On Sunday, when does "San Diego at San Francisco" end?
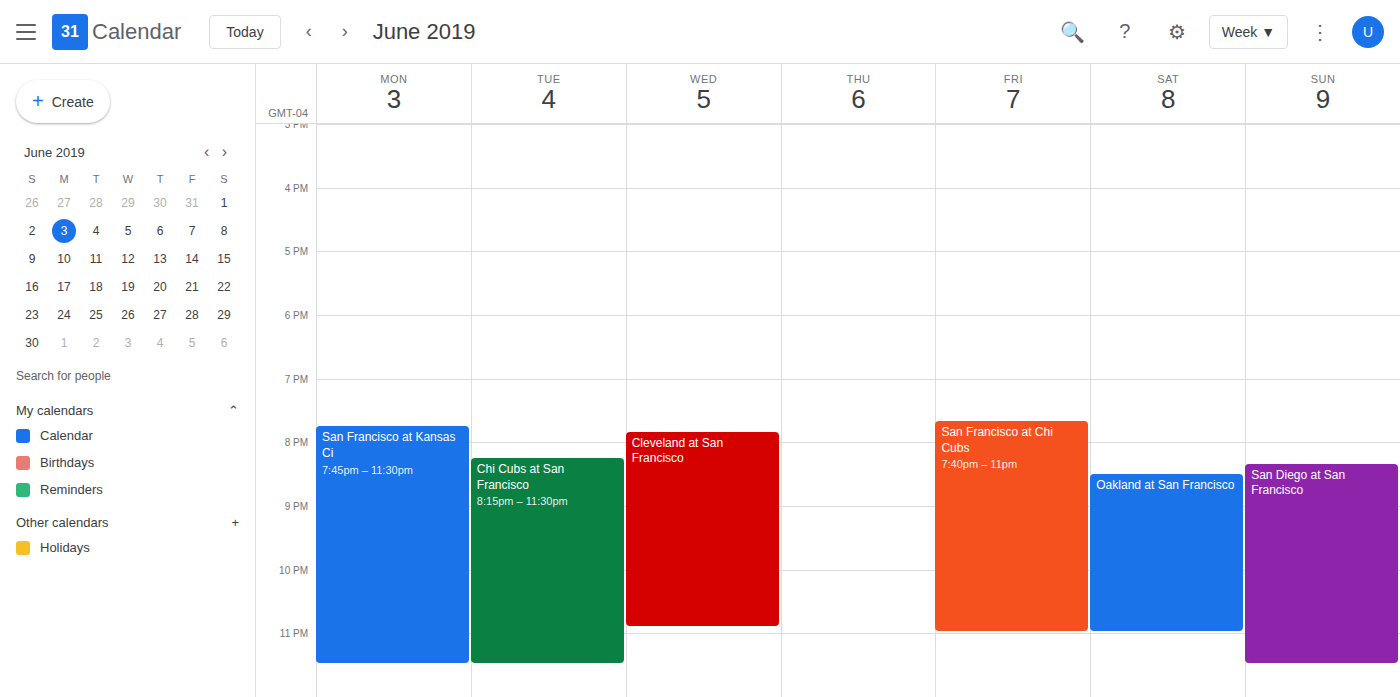
11:30 PM